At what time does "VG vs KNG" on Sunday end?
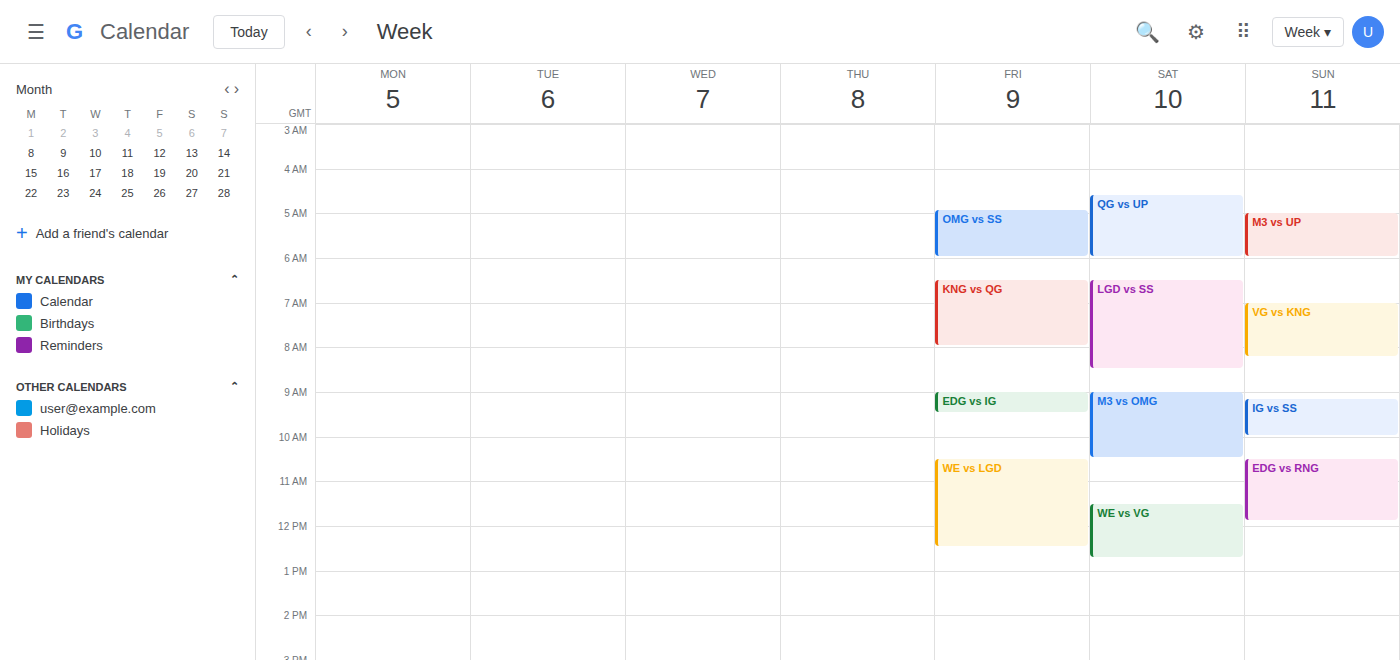
8:15 AM